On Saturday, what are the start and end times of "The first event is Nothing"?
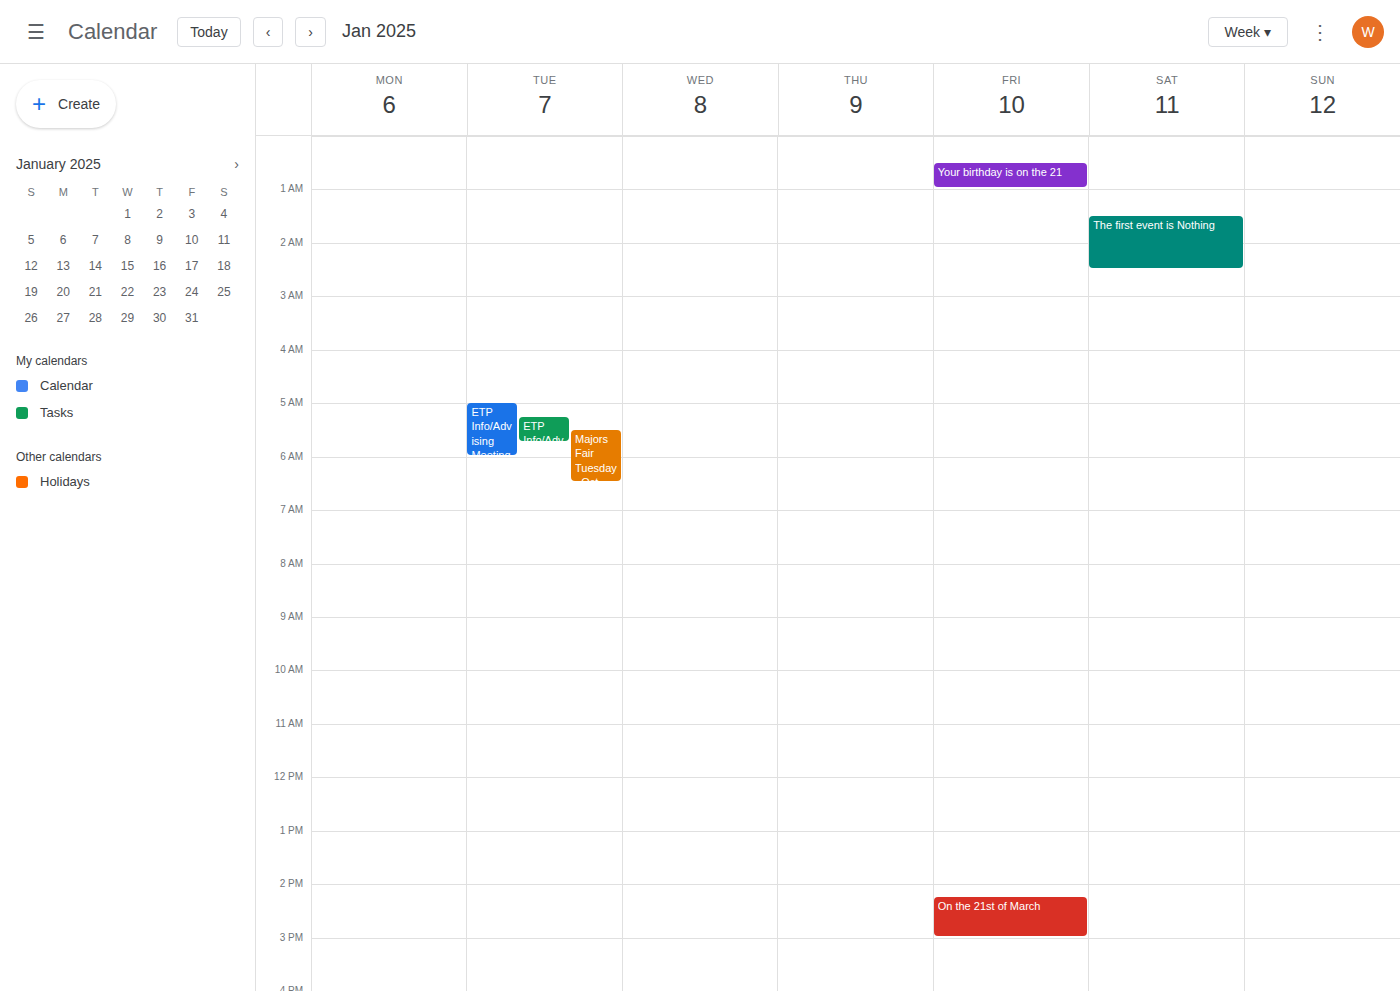
1:30 AM to 2:30 AM